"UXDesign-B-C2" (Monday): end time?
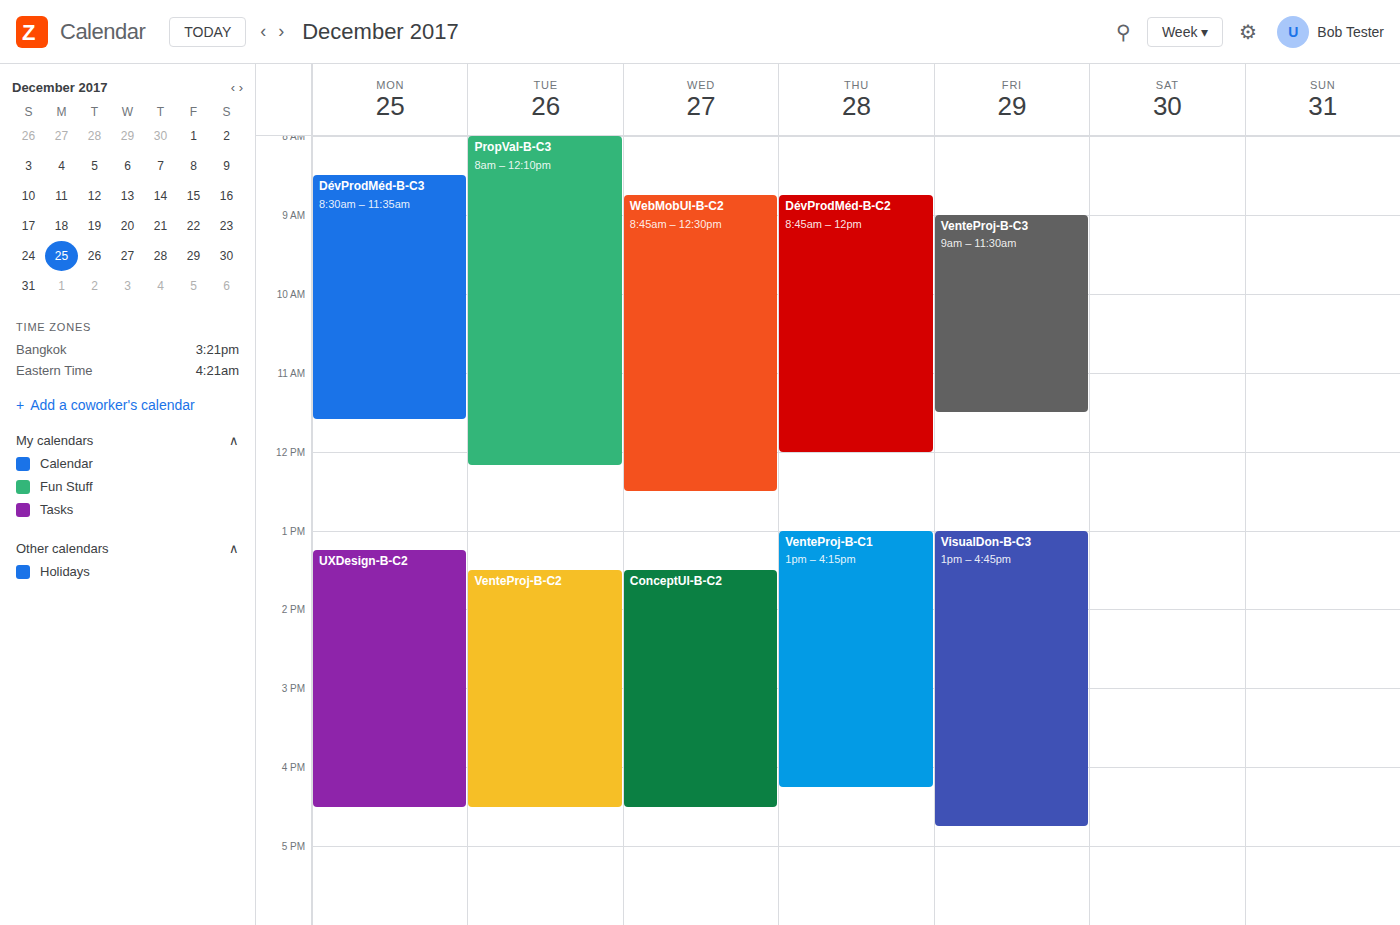
4:30 PM